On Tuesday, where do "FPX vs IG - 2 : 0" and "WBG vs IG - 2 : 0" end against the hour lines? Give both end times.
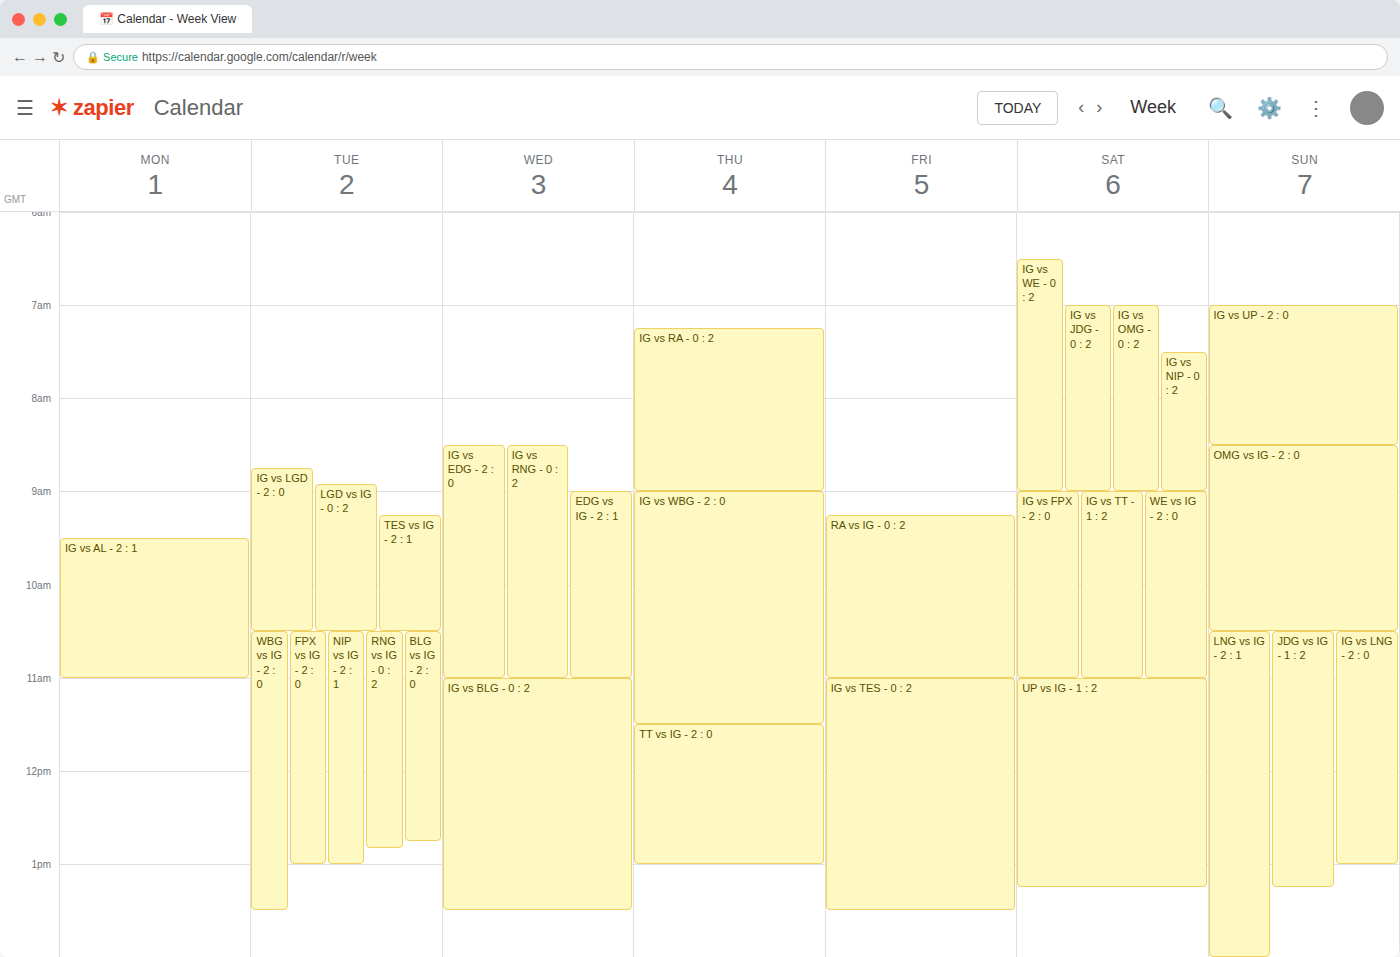
"FPX vs IG - 2 : 0": 1:00 PM, exactly on the 1 PM line. "WBG vs IG - 2 : 0": 1:30 PM, halfway between the 1 PM and 2 PM lines.